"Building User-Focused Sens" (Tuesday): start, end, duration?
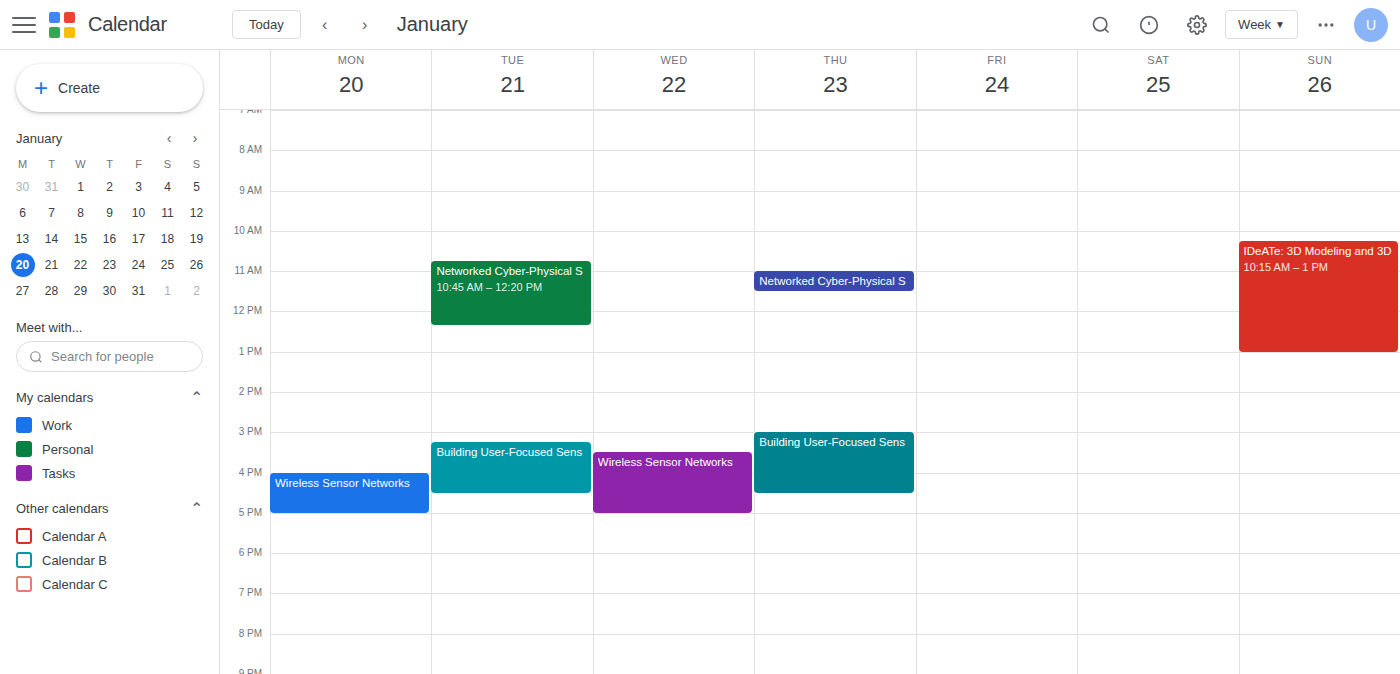
3:15 PM to 4:30 PM, 1 hour 15 minutes